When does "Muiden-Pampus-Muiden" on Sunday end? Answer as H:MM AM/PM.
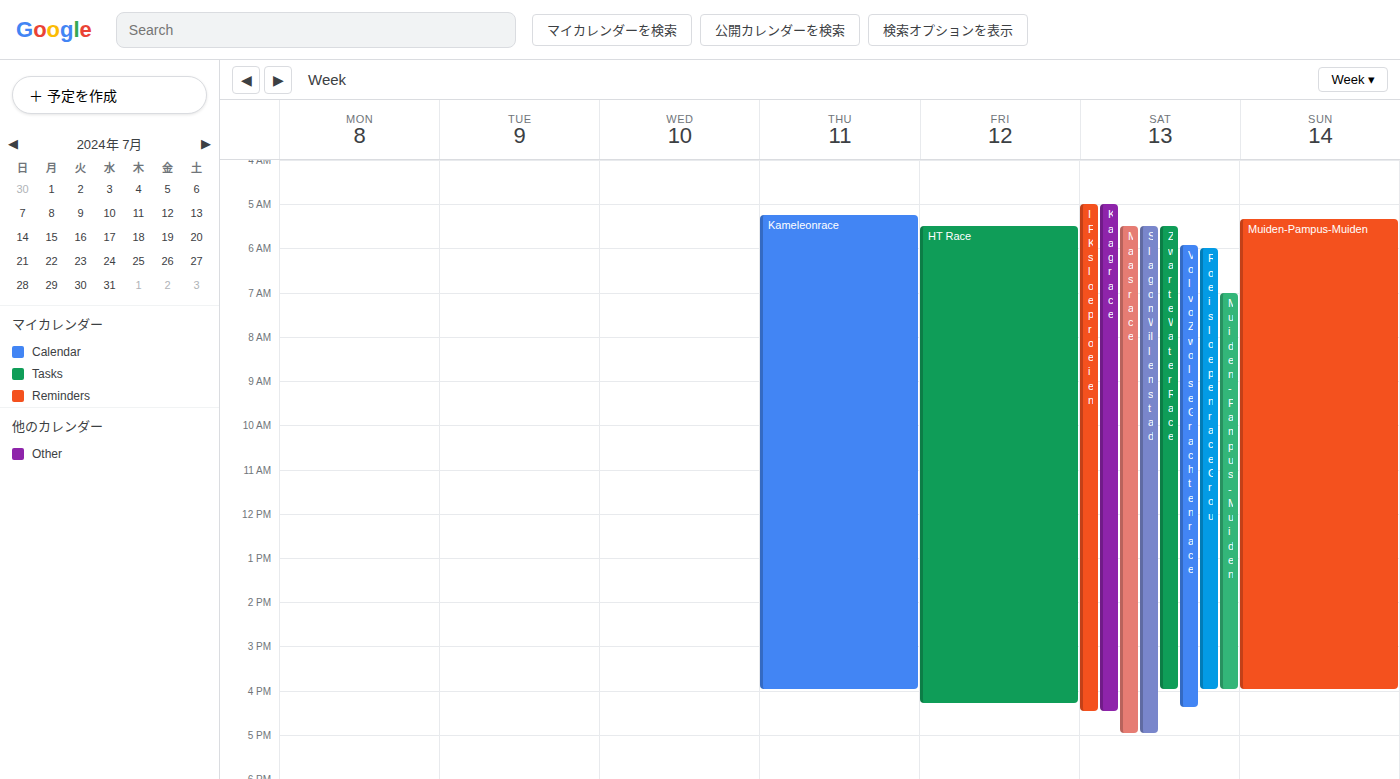
4:00 PM